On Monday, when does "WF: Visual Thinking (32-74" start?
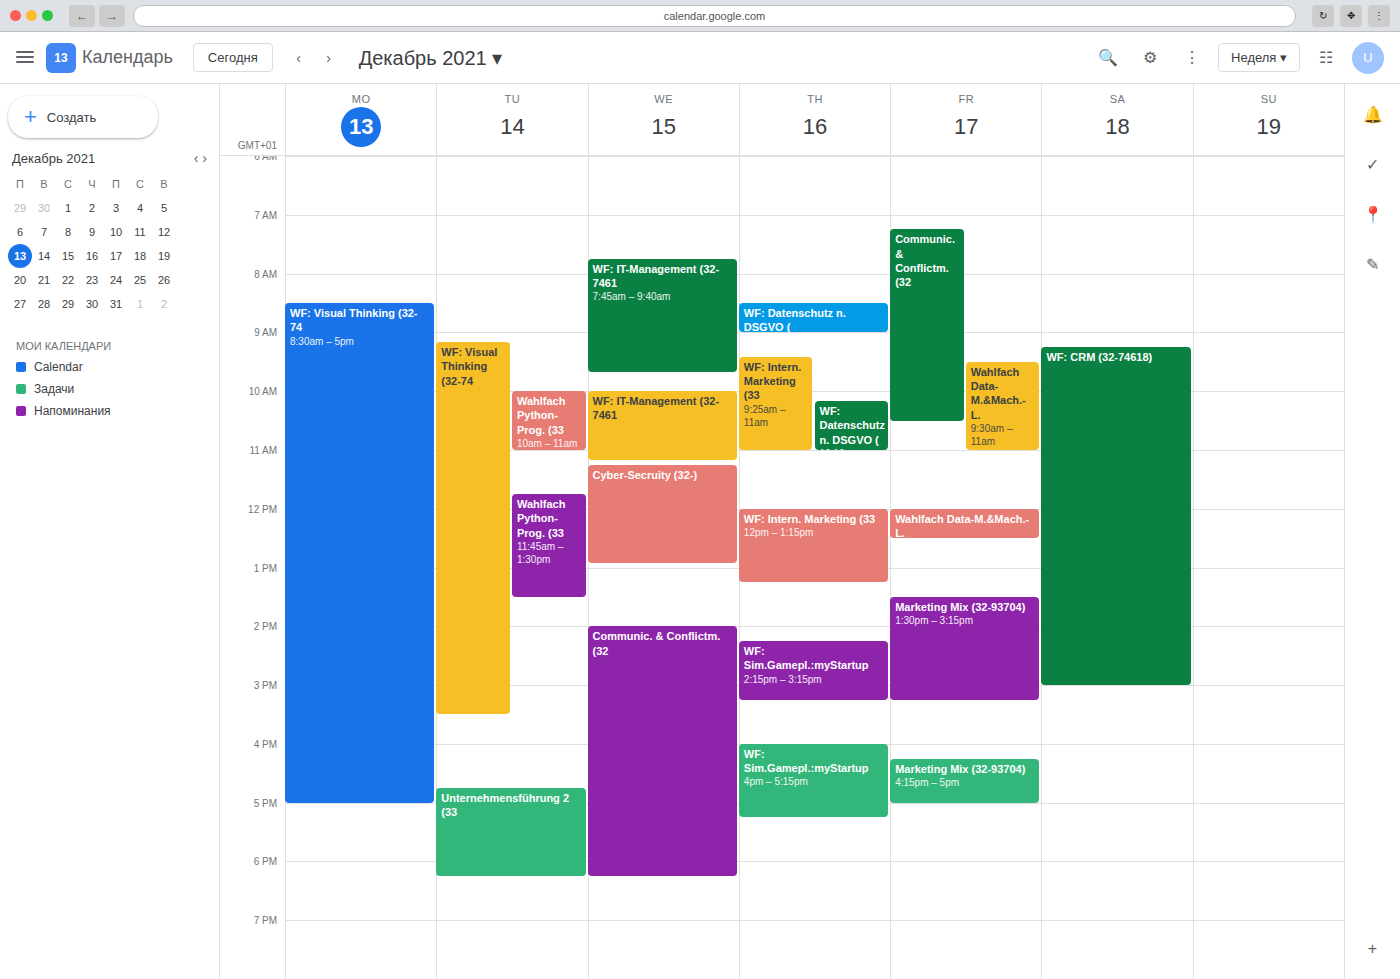
8:30 AM